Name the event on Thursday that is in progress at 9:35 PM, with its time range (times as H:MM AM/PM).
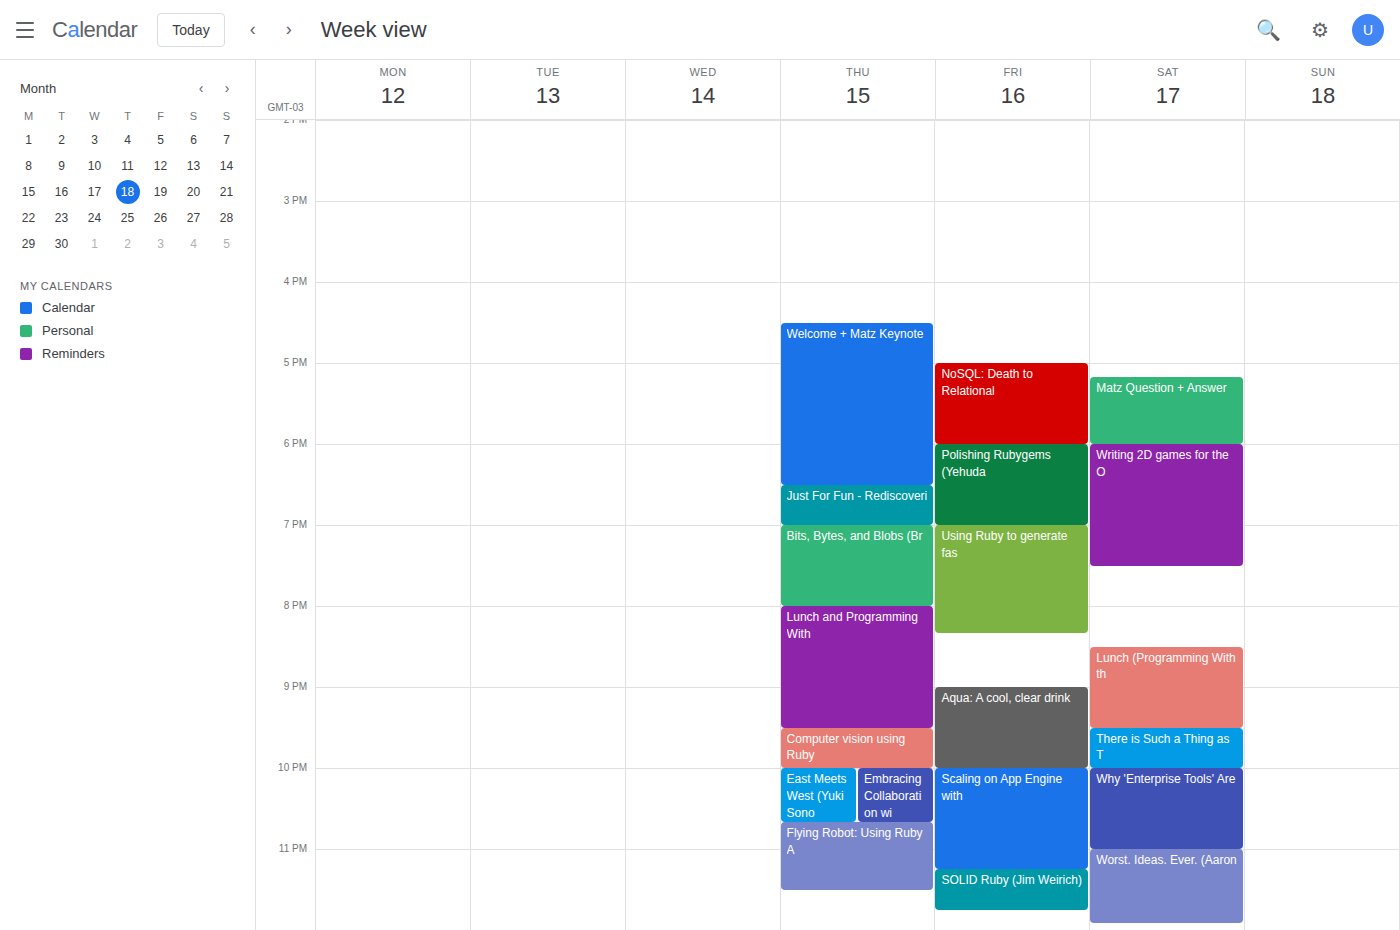
"Computer vision using Ruby", 9:30 PM to 10:00 PM